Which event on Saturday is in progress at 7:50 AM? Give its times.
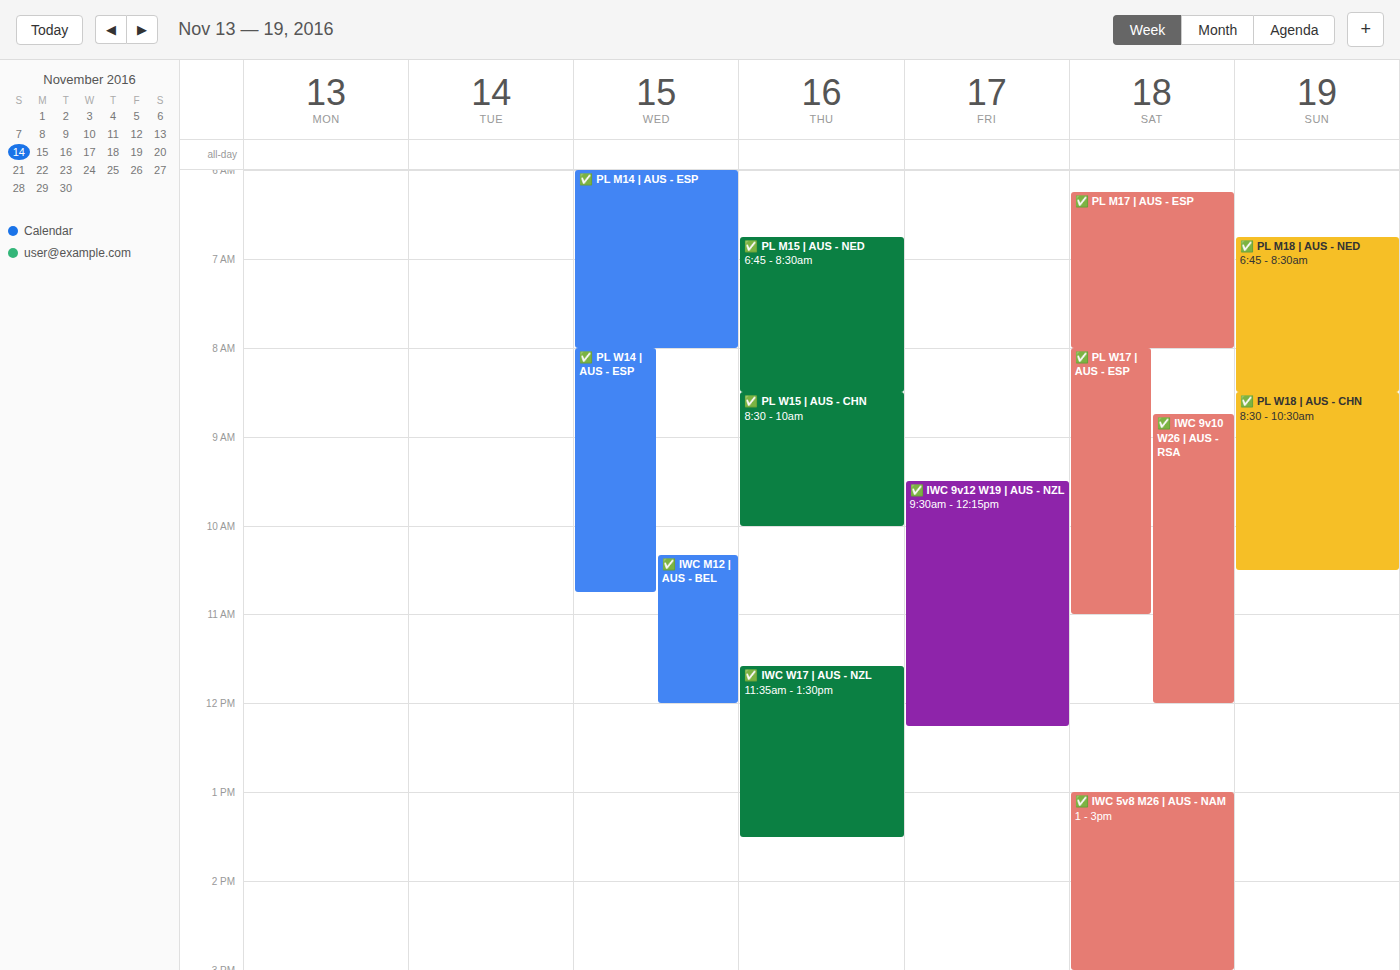
"✅ PL M17 | AUS - ESP", 6:15 AM to 8:00 AM